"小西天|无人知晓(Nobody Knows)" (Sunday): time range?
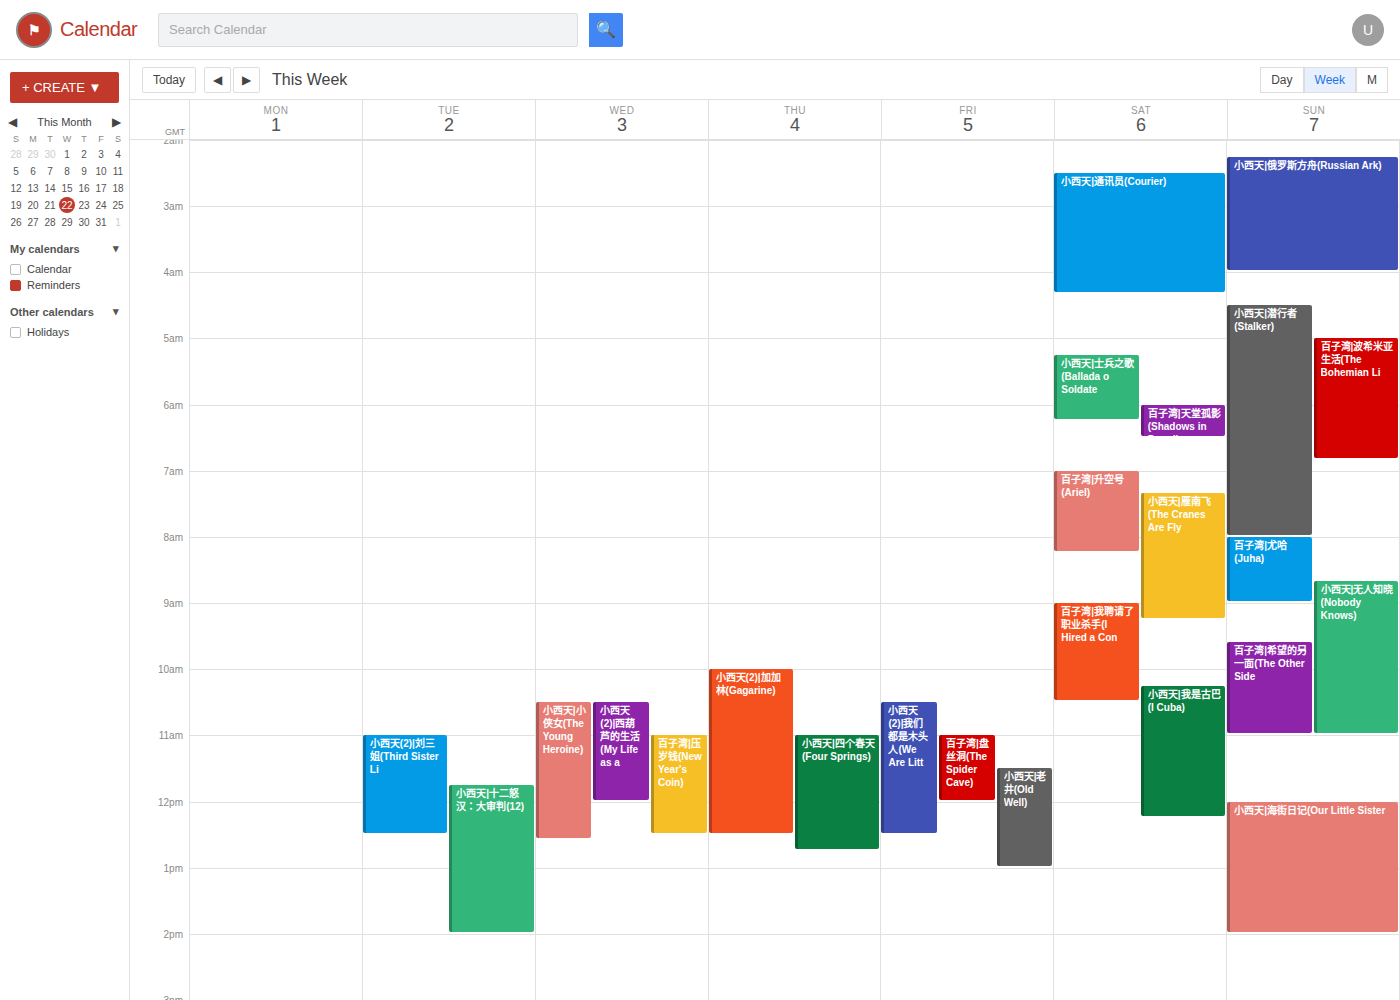
8:40 AM to 11:00 AM